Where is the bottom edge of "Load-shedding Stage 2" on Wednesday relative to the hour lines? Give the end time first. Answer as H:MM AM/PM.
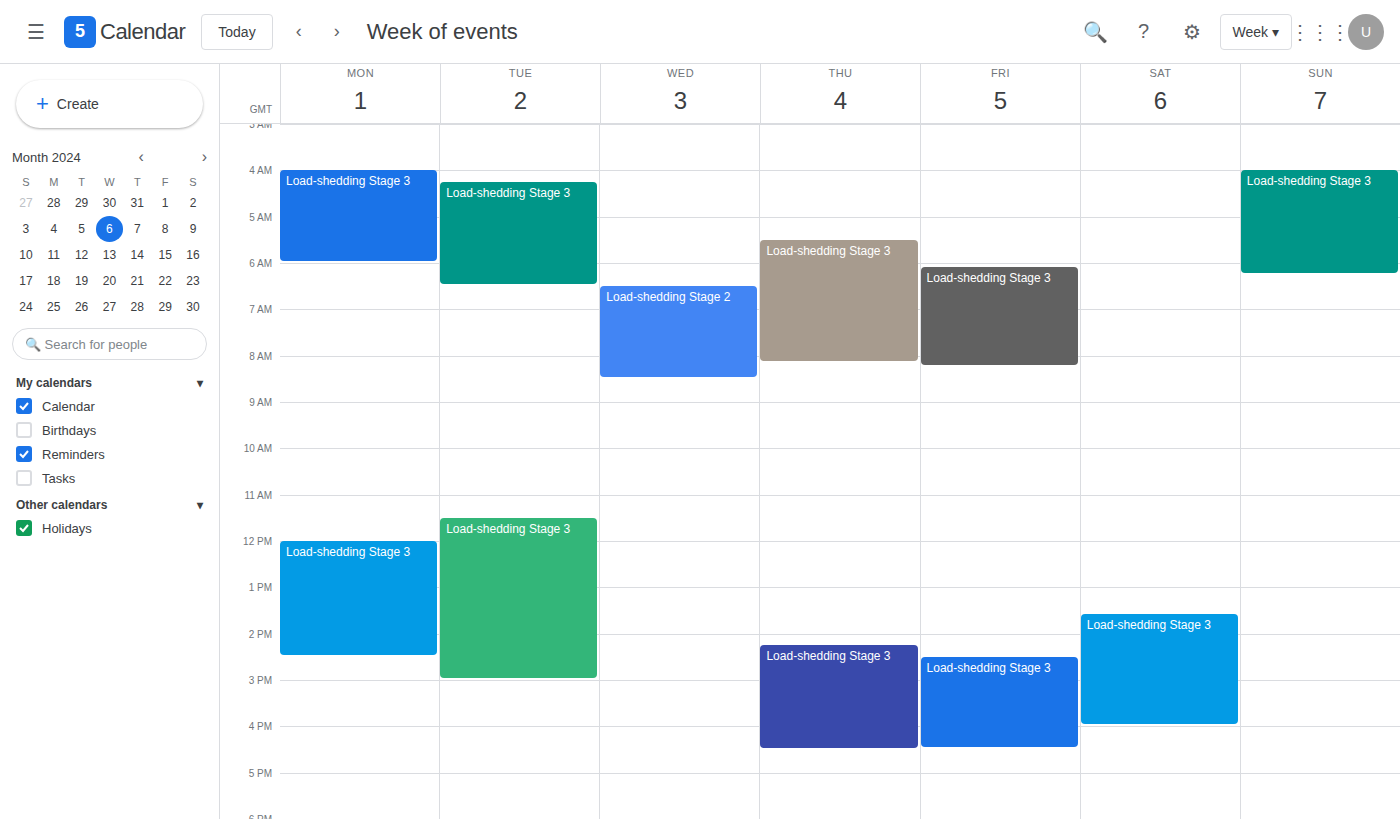
8:30 AM -- halfway between the 8 AM and 9 AM lines.